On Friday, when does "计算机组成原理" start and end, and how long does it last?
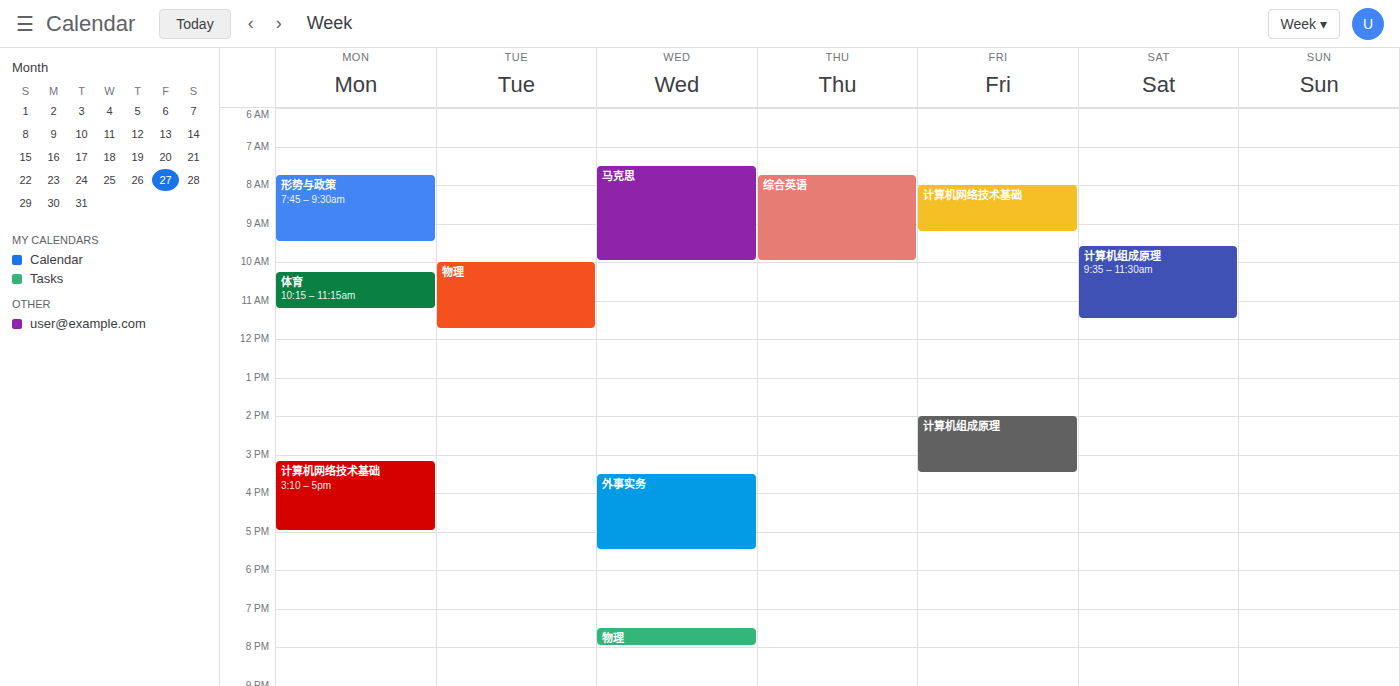
2:00 PM to 3:30 PM, 1 hour 30 minutes